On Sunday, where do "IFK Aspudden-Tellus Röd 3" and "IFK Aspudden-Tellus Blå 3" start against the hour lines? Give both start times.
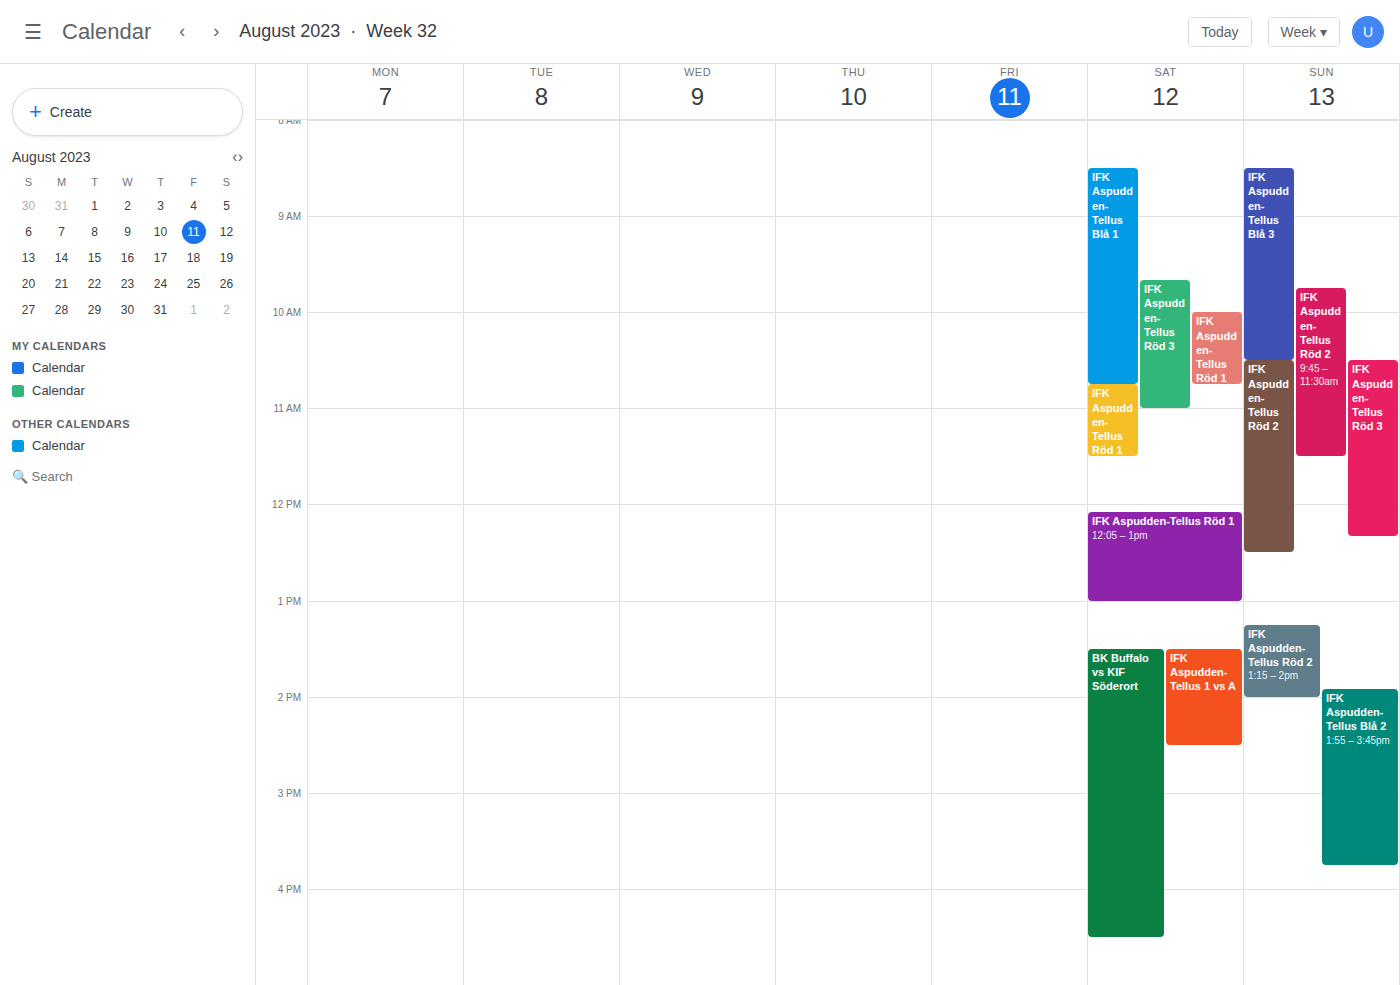
"IFK Aspudden-Tellus Röd 3": 10:30 AM, halfway between the 10 AM and 11 AM lines. "IFK Aspudden-Tellus Blå 3": 8:30 AM, halfway between the 8 AM and 9 AM lines.